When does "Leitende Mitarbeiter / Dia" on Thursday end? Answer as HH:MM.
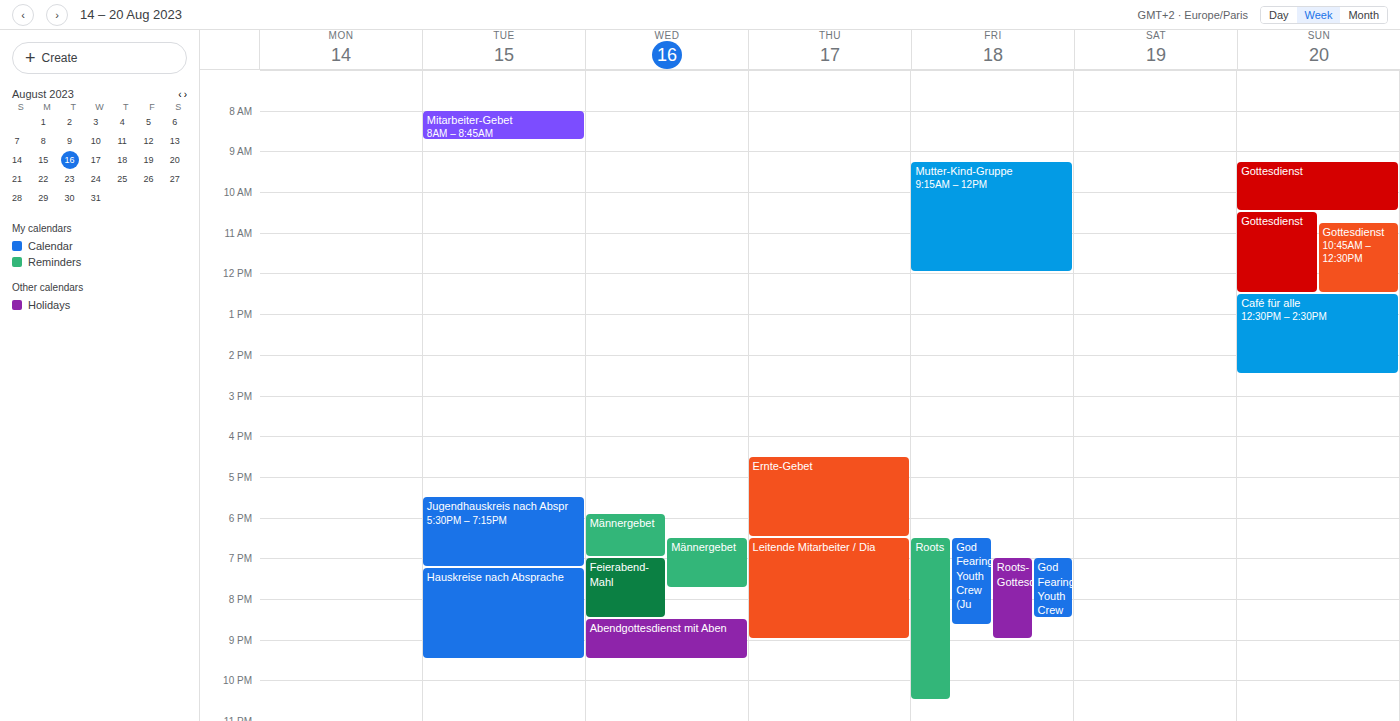
21:00